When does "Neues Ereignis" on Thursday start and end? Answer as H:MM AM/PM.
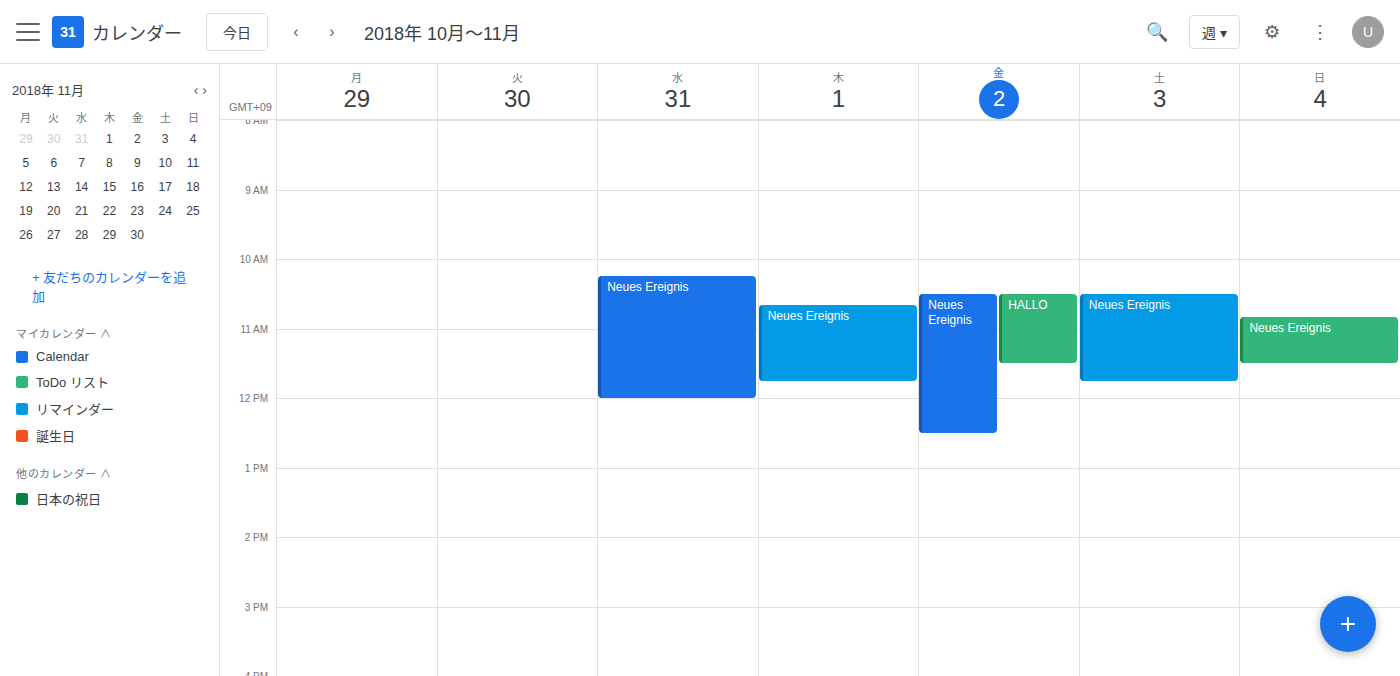
10:40 AM to 11:45 AM